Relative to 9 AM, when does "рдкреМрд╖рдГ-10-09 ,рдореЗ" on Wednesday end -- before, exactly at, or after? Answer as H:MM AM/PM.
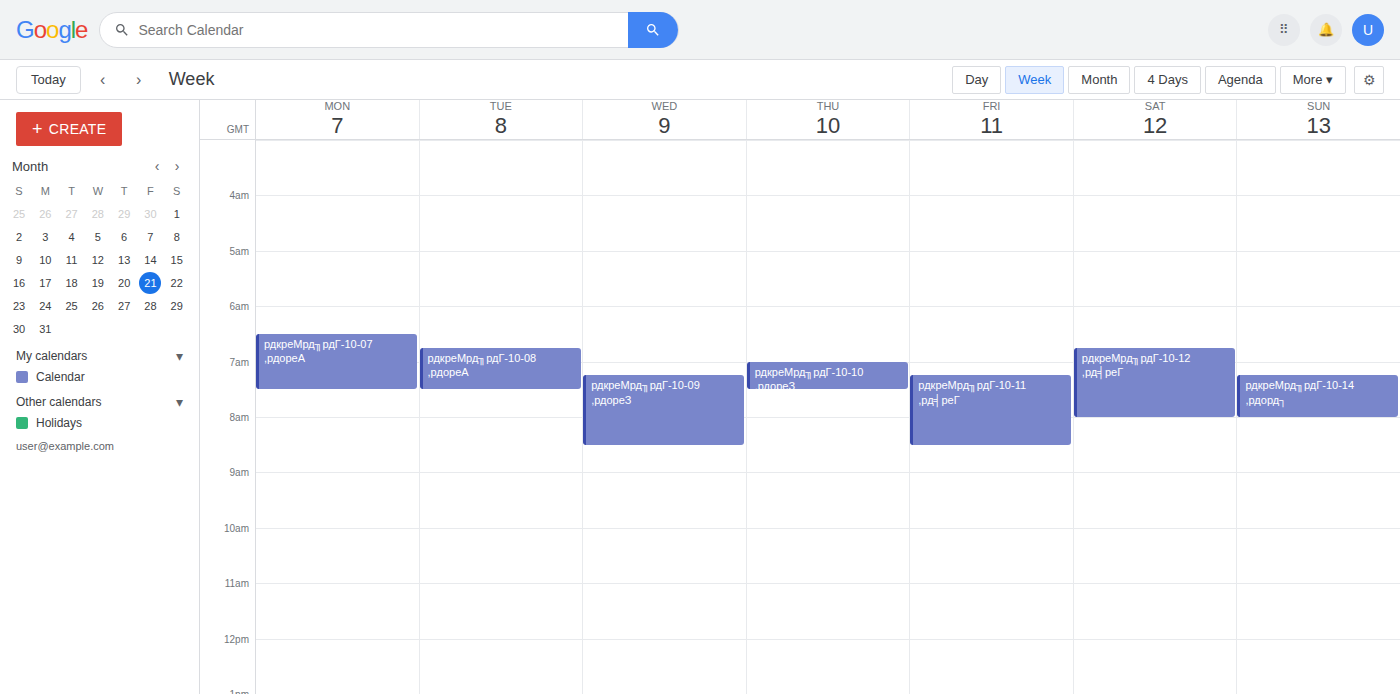
8:30 AM -- before 9 AM, 30 minutes above the 9 AM line.